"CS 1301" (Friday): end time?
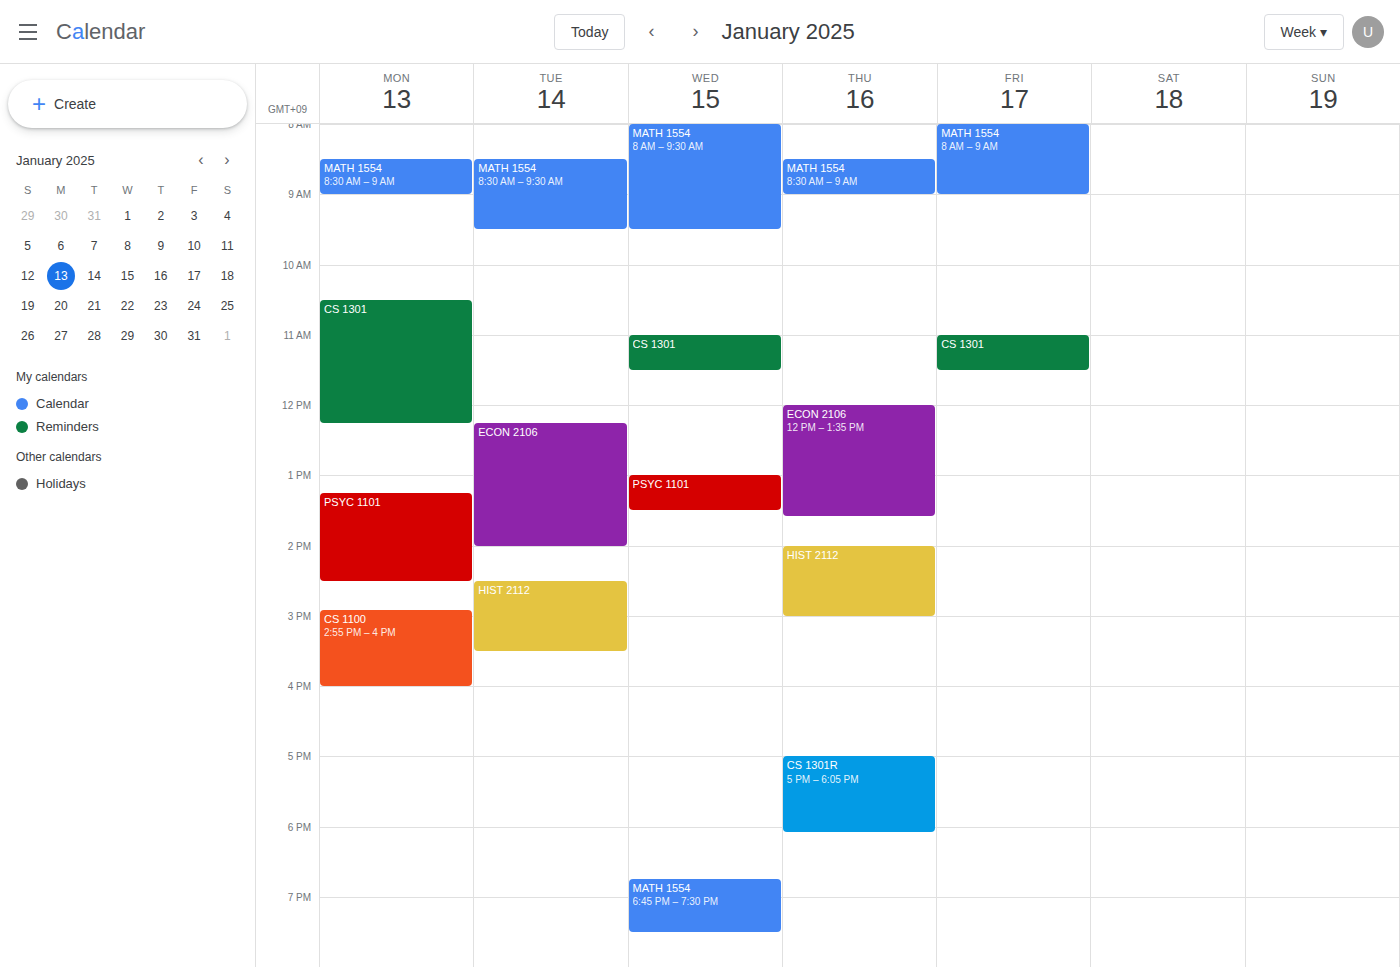
11:30 AM